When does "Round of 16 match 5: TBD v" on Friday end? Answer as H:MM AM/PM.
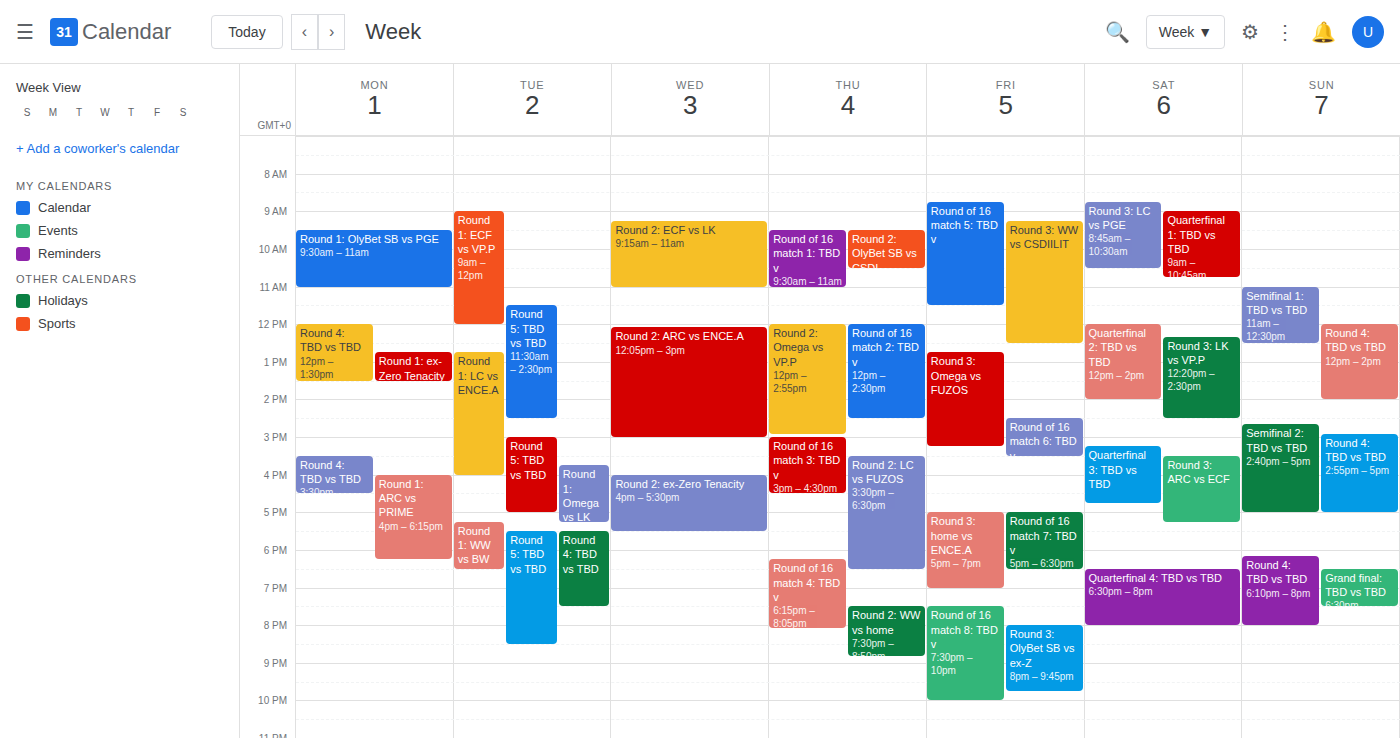
11:30 AM